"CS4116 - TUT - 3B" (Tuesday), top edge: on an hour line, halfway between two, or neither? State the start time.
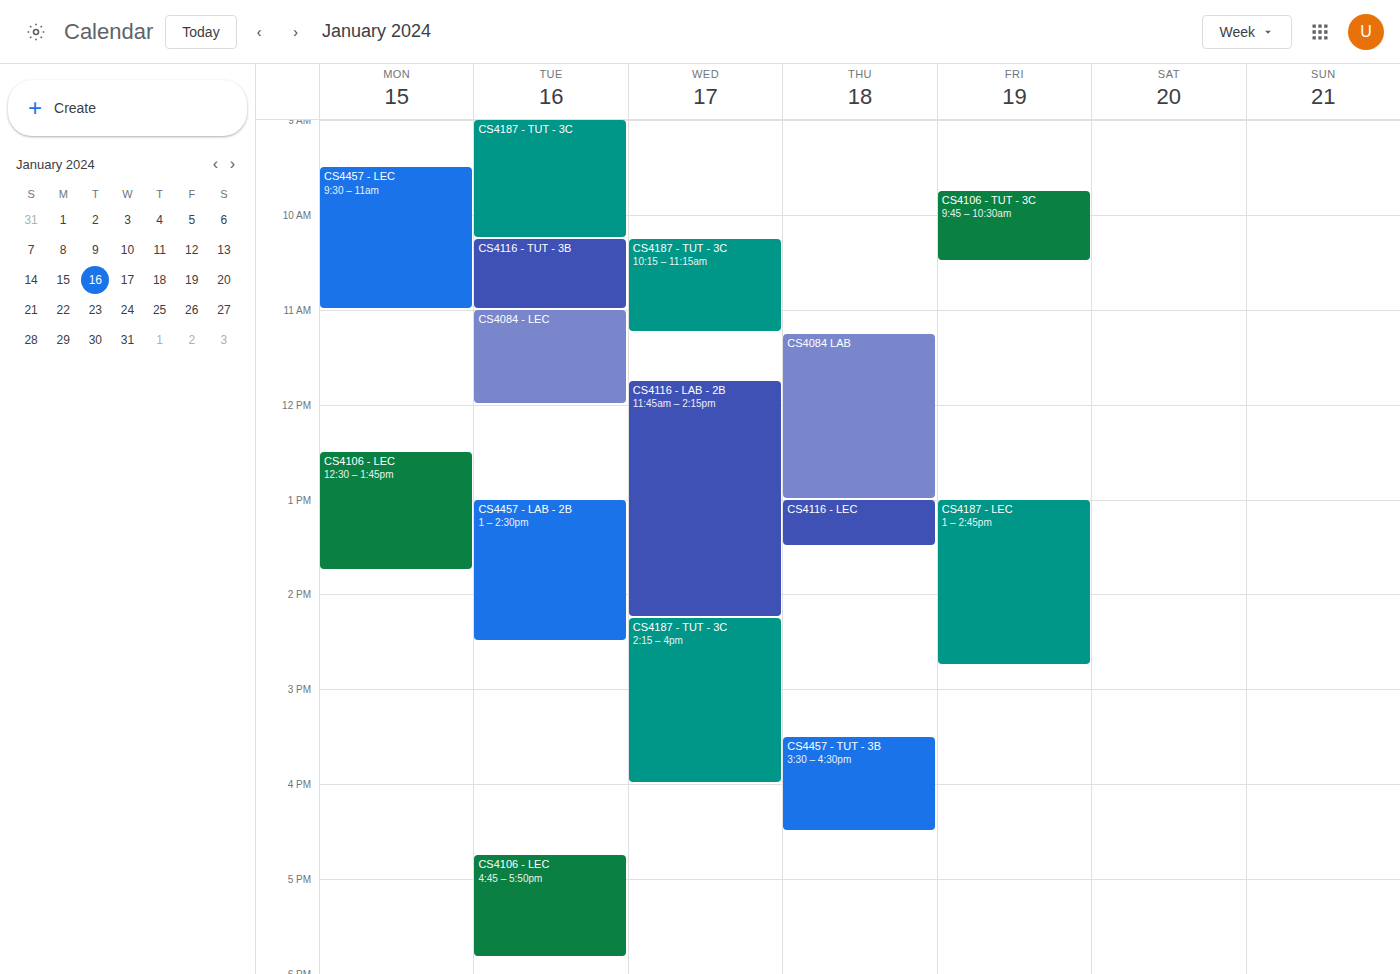
10:15 AM -- neither: a quarter of the way from the 10 AM line to the 11 AM line.